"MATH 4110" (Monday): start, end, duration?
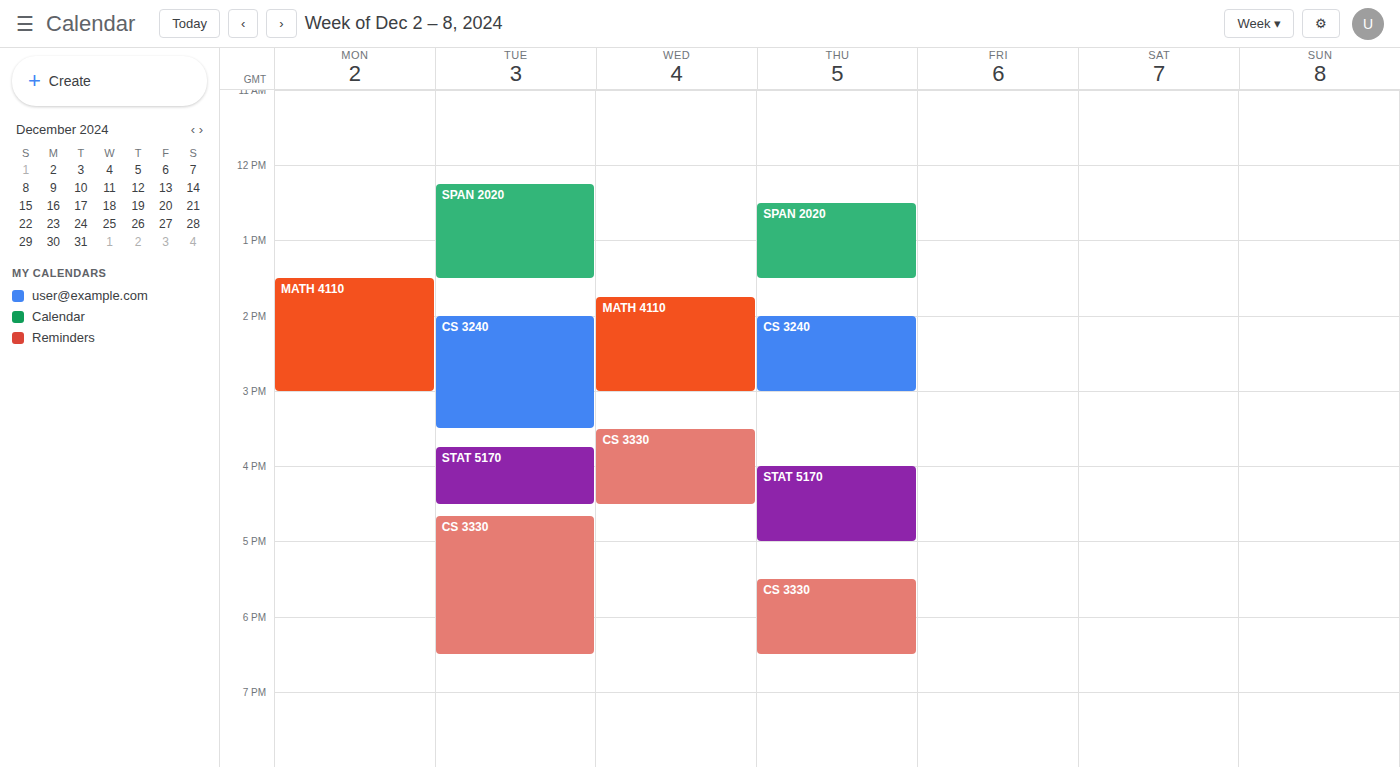
13:30 to 15:00, 1 hour 30 minutes